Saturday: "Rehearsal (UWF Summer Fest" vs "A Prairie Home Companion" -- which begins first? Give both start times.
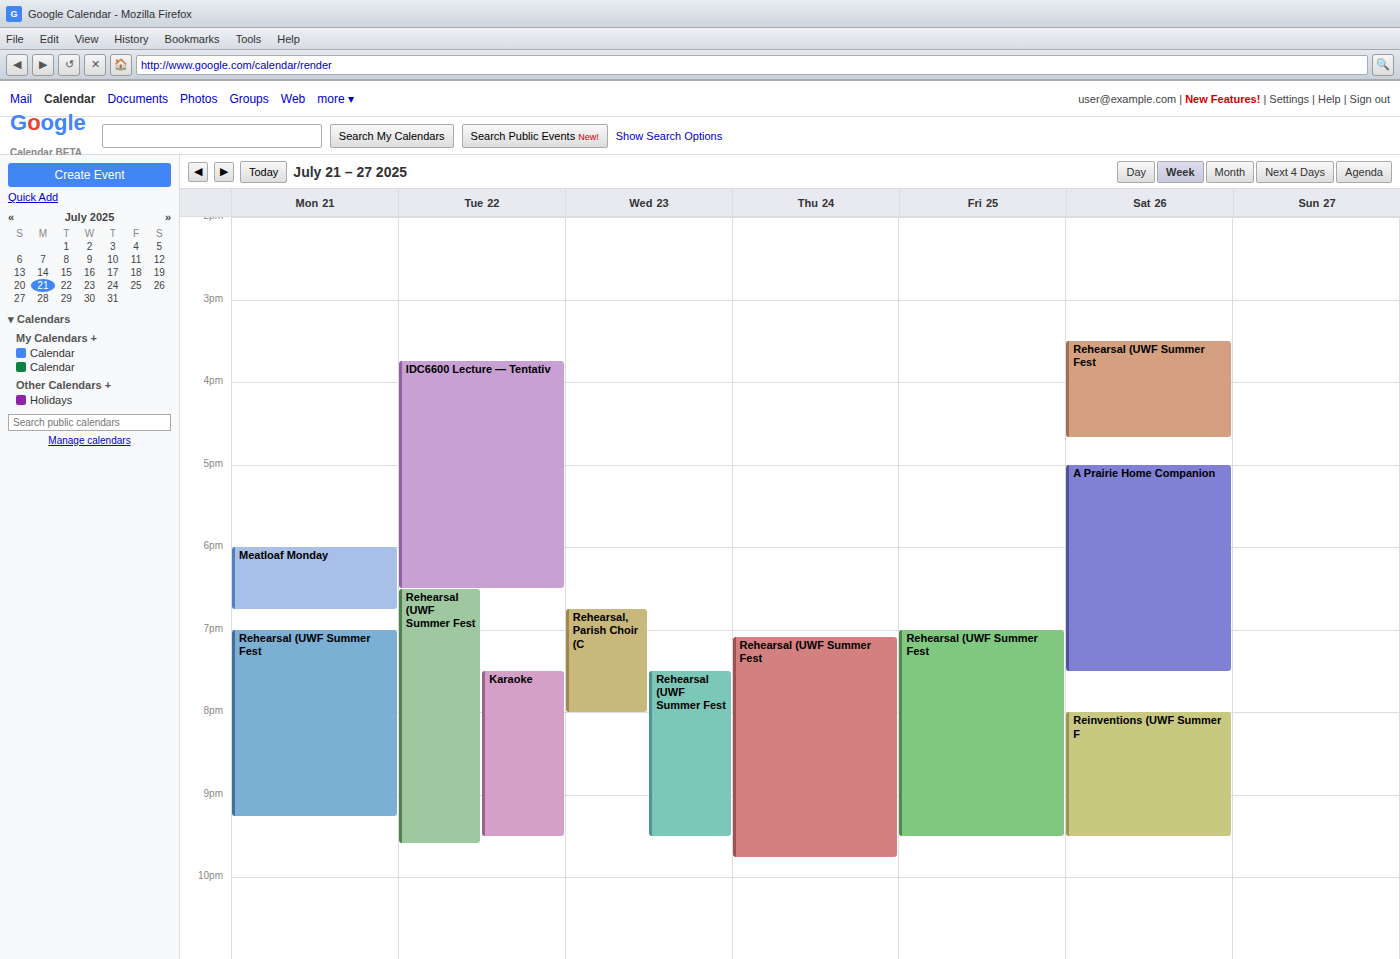
"Rehearsal (UWF Summer Fest" 3:30 PM; "A Prairie Home Companion" 5:00 PM.